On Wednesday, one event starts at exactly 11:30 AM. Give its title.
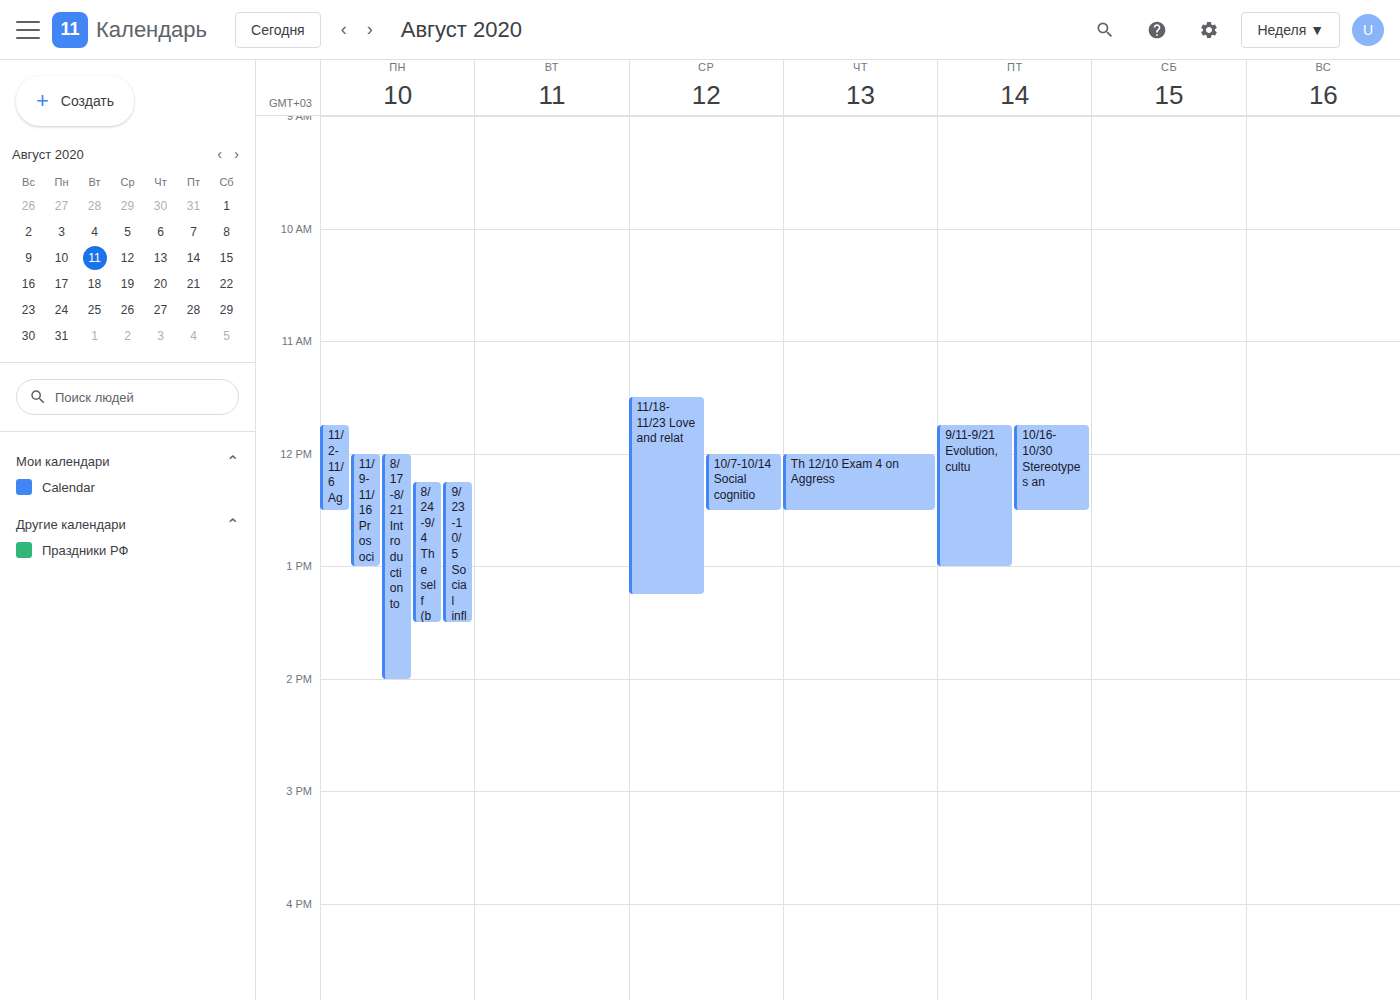
"11/18-11/23 Love and relat"